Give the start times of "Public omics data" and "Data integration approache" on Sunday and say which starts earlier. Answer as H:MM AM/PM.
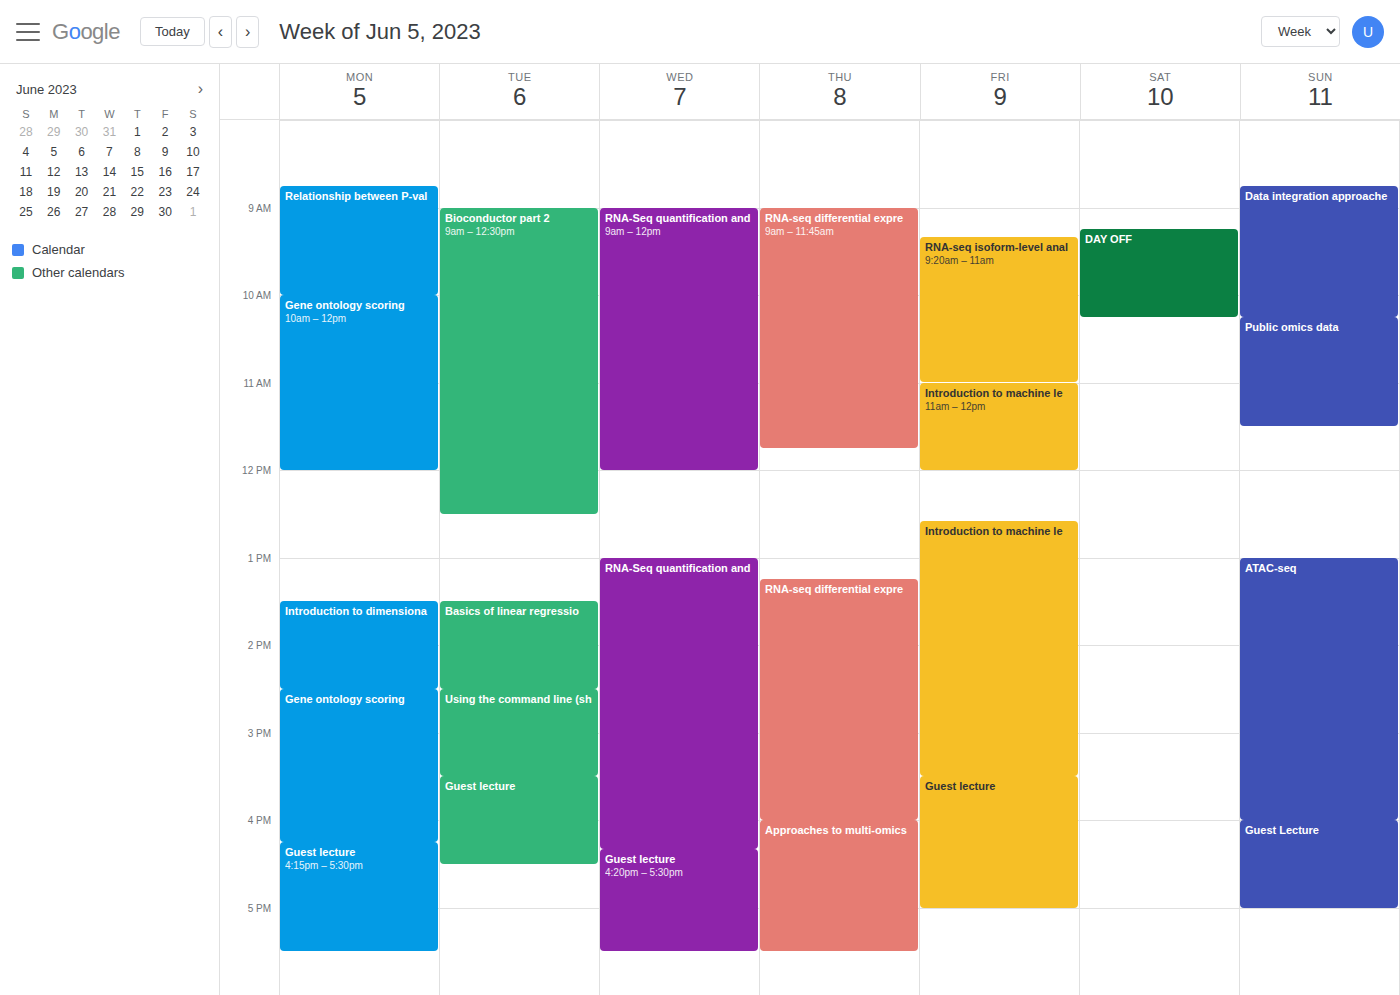
"Data integration approache" 8:45 AM; "Public omics data" 10:15 AM.